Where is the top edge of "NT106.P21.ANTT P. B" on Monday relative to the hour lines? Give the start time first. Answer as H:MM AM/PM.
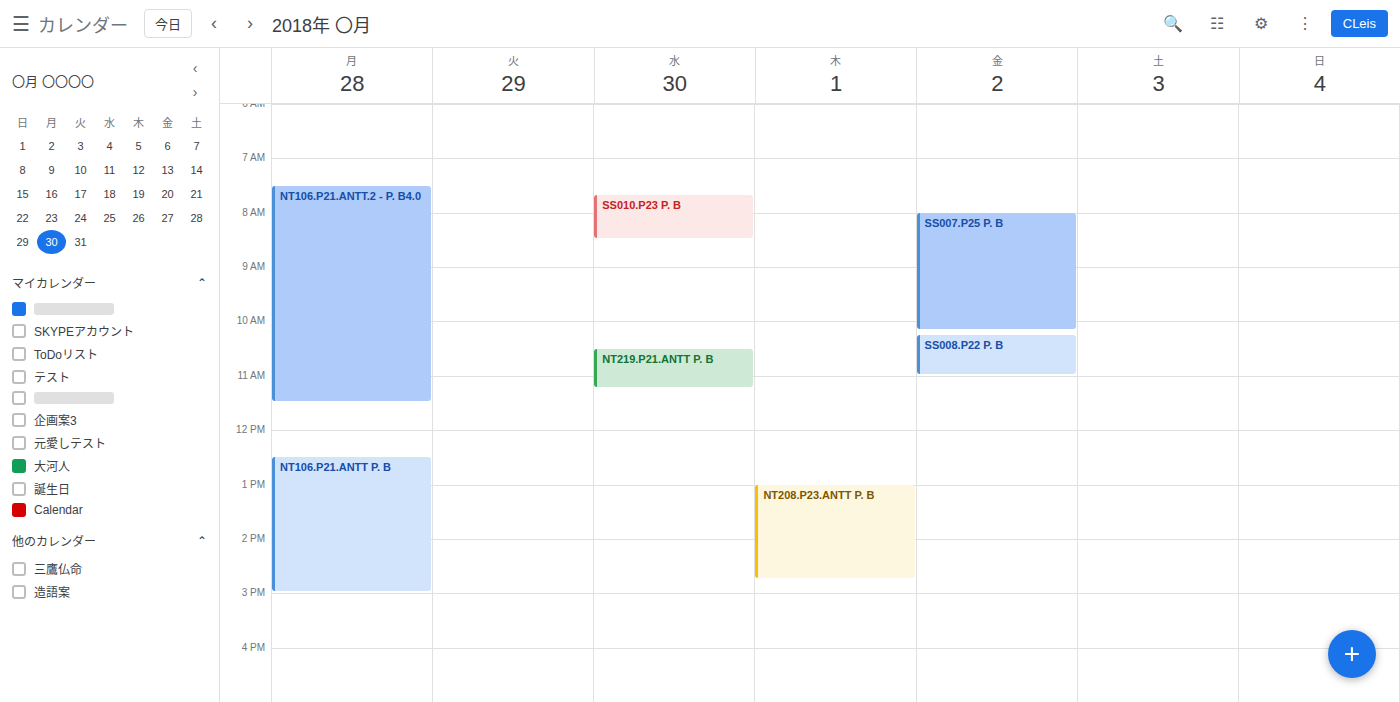
12:30 PM -- halfway between the 12 PM and 1 PM lines.